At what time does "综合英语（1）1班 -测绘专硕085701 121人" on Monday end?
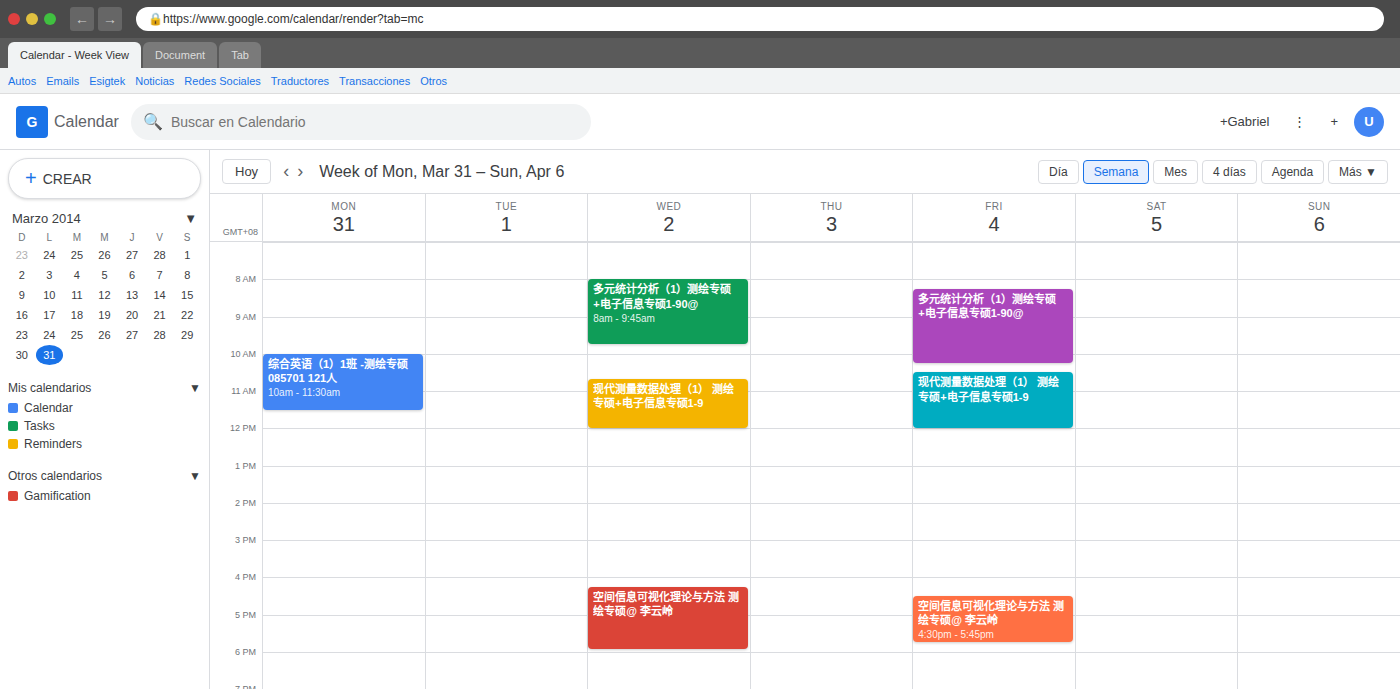
11:30 AM